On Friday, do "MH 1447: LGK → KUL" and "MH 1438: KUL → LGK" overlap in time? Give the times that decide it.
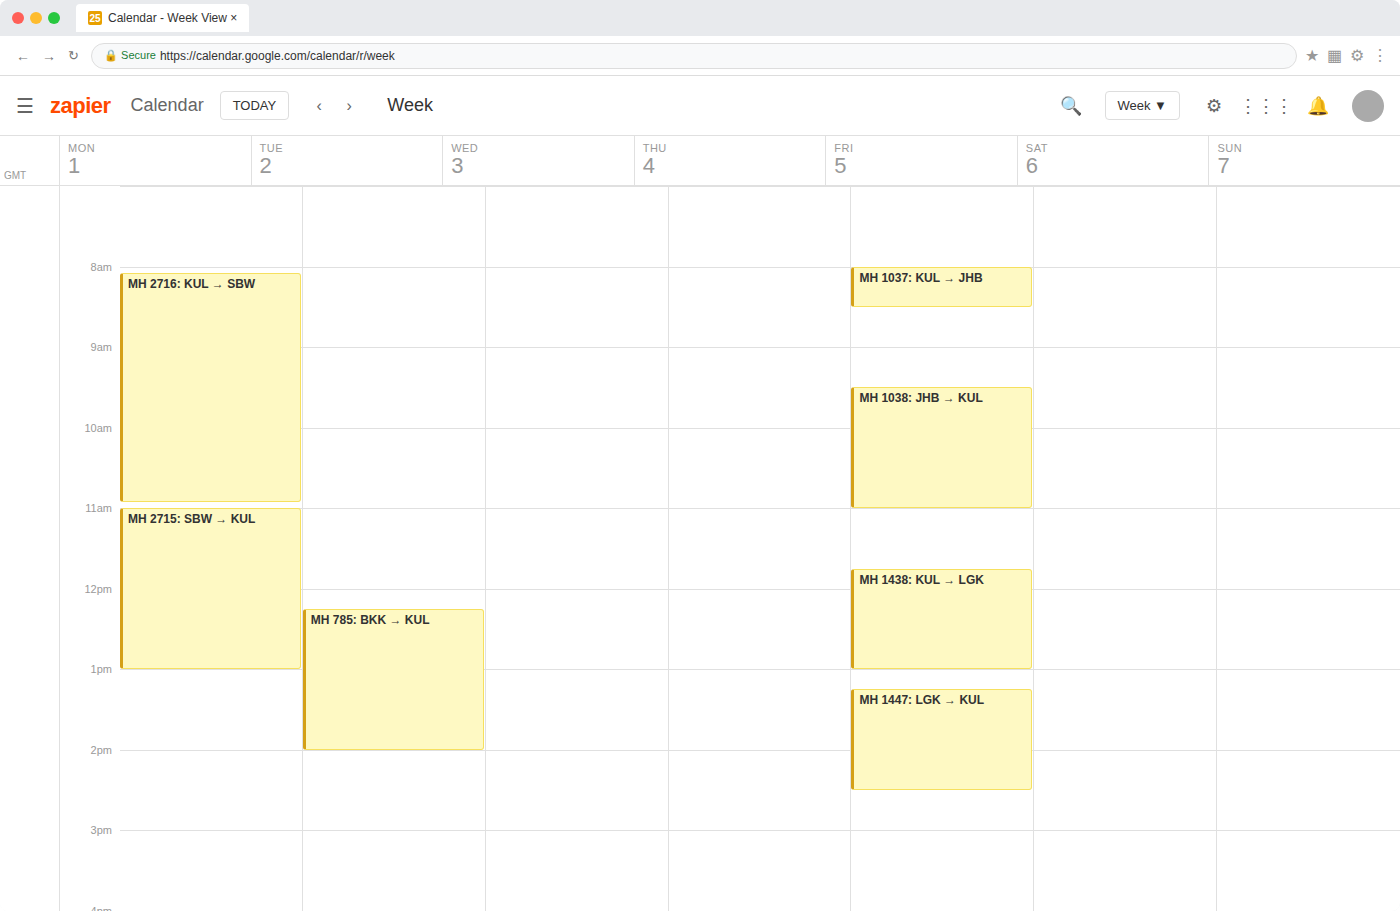
"MH 1438: KUL → LGK" ends at 1:00 PM and "MH 1447: LGK → KUL" starts at 1:15 PM -- no overlap.